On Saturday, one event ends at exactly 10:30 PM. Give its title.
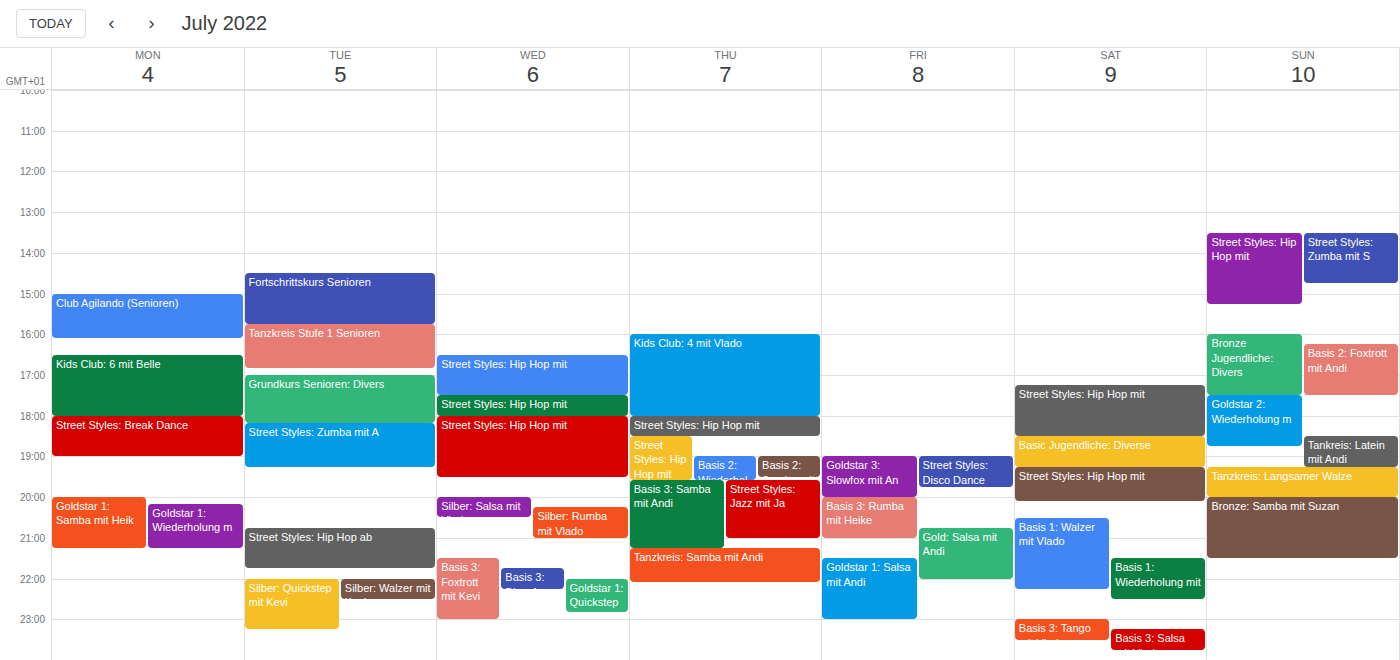
"Basis 1: Wiederholung mit"